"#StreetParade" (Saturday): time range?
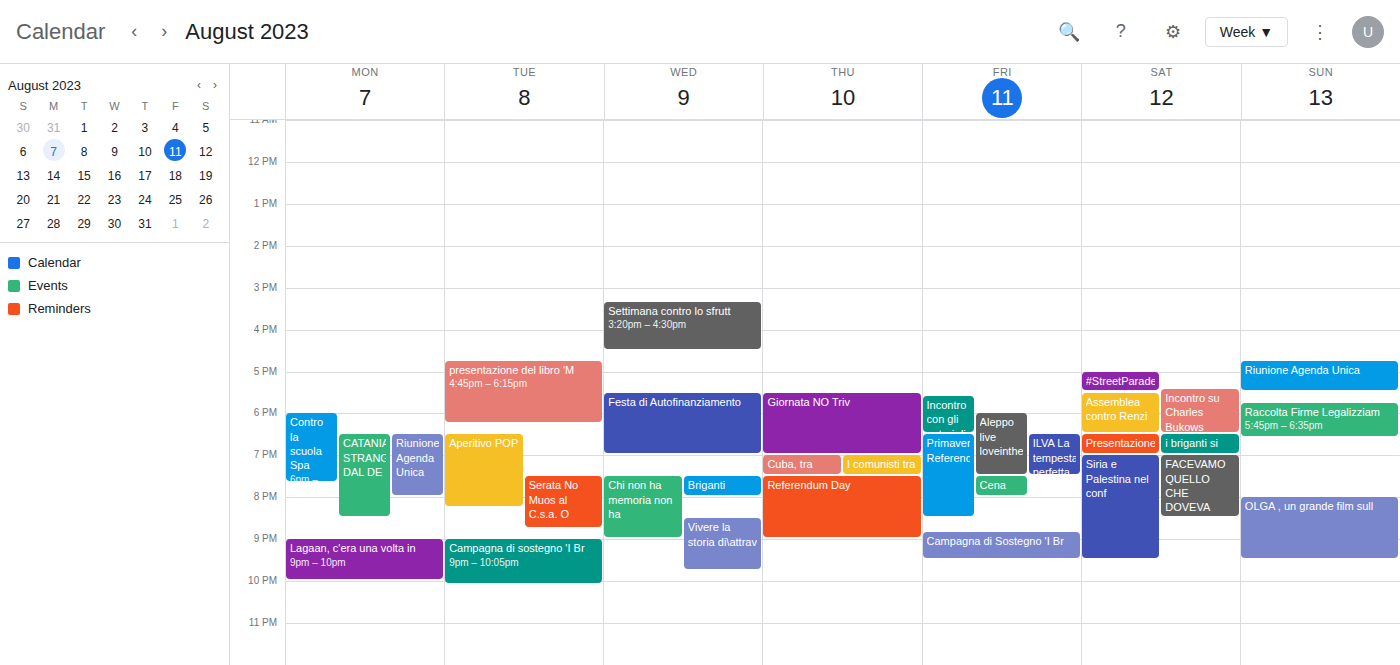
5:00 PM to 5:30 PM